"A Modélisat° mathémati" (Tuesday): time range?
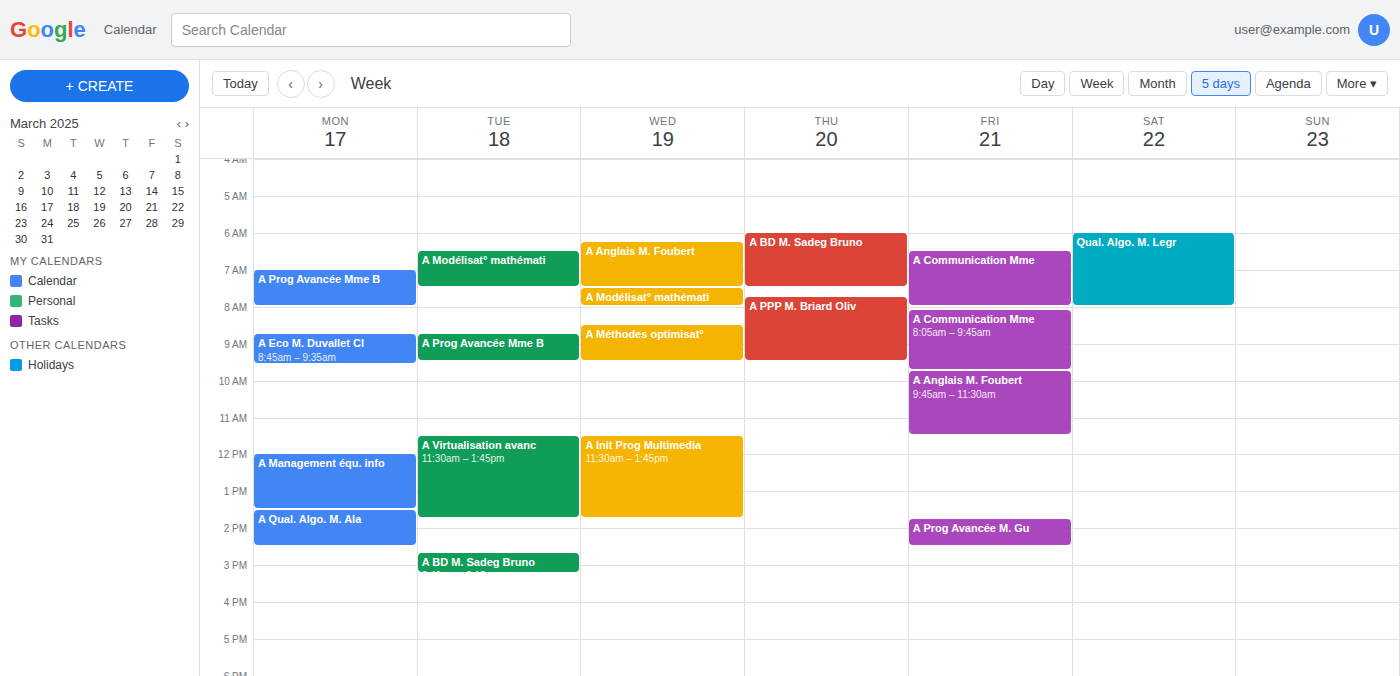
6:30 AM to 7:30 AM